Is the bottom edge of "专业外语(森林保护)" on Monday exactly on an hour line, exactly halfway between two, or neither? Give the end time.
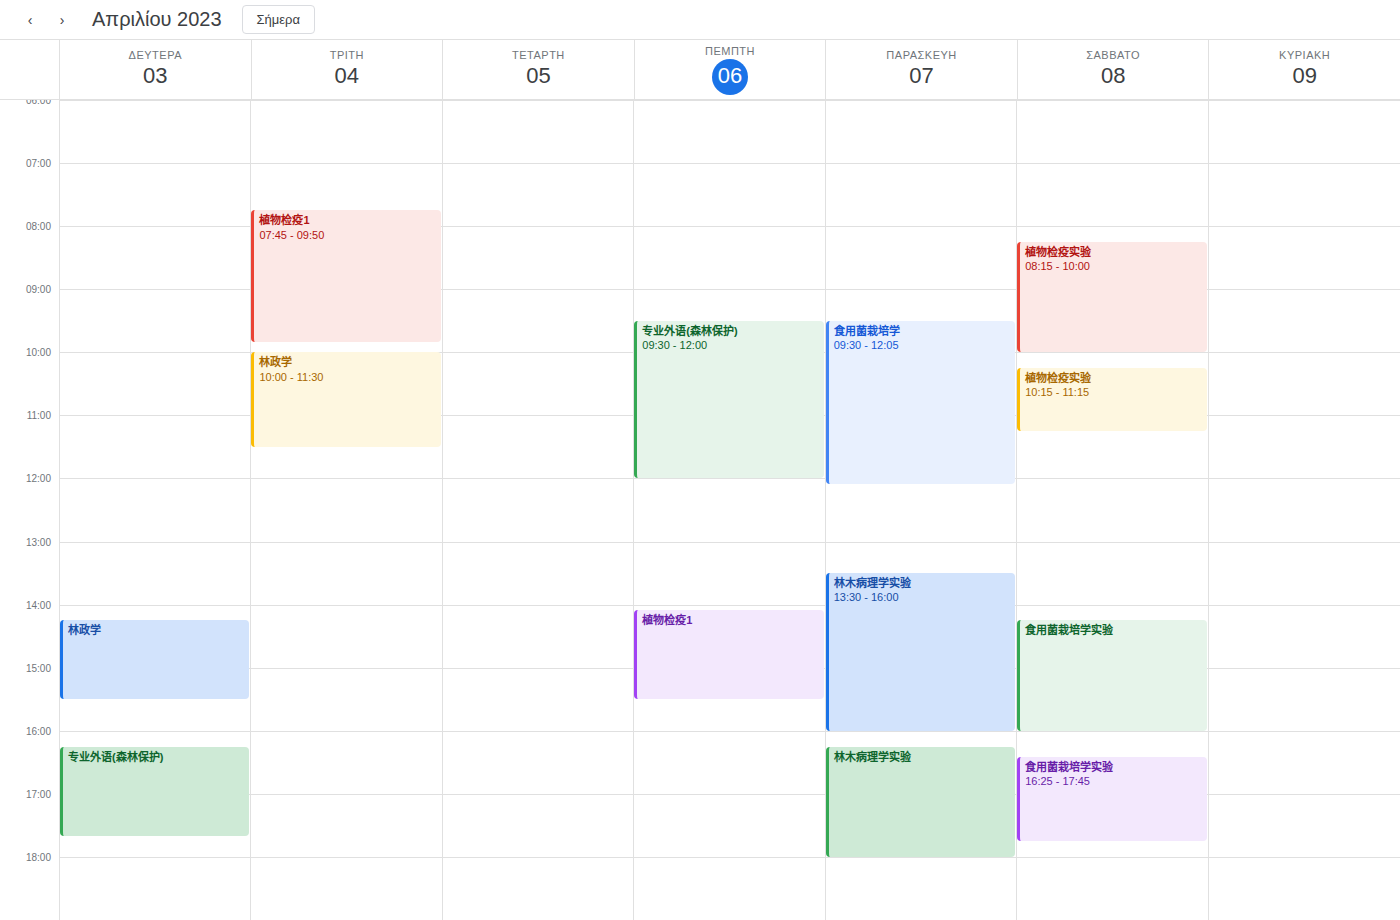
17:40 -- neither: 40 minutes below the 17:00 line and 20 minutes above the 18:00 line.